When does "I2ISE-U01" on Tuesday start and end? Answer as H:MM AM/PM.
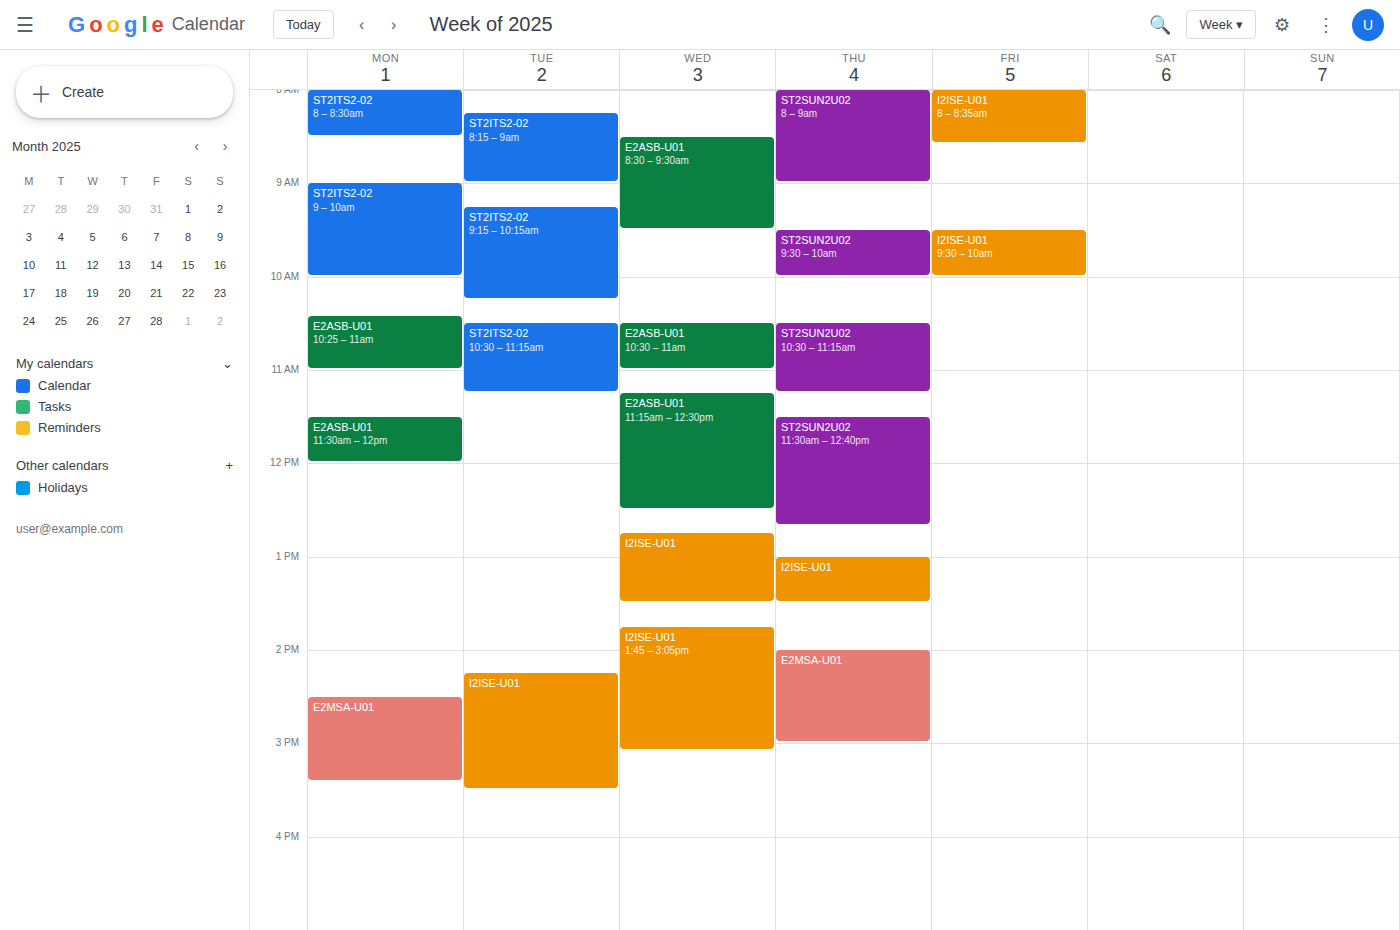
2:15 PM to 3:30 PM